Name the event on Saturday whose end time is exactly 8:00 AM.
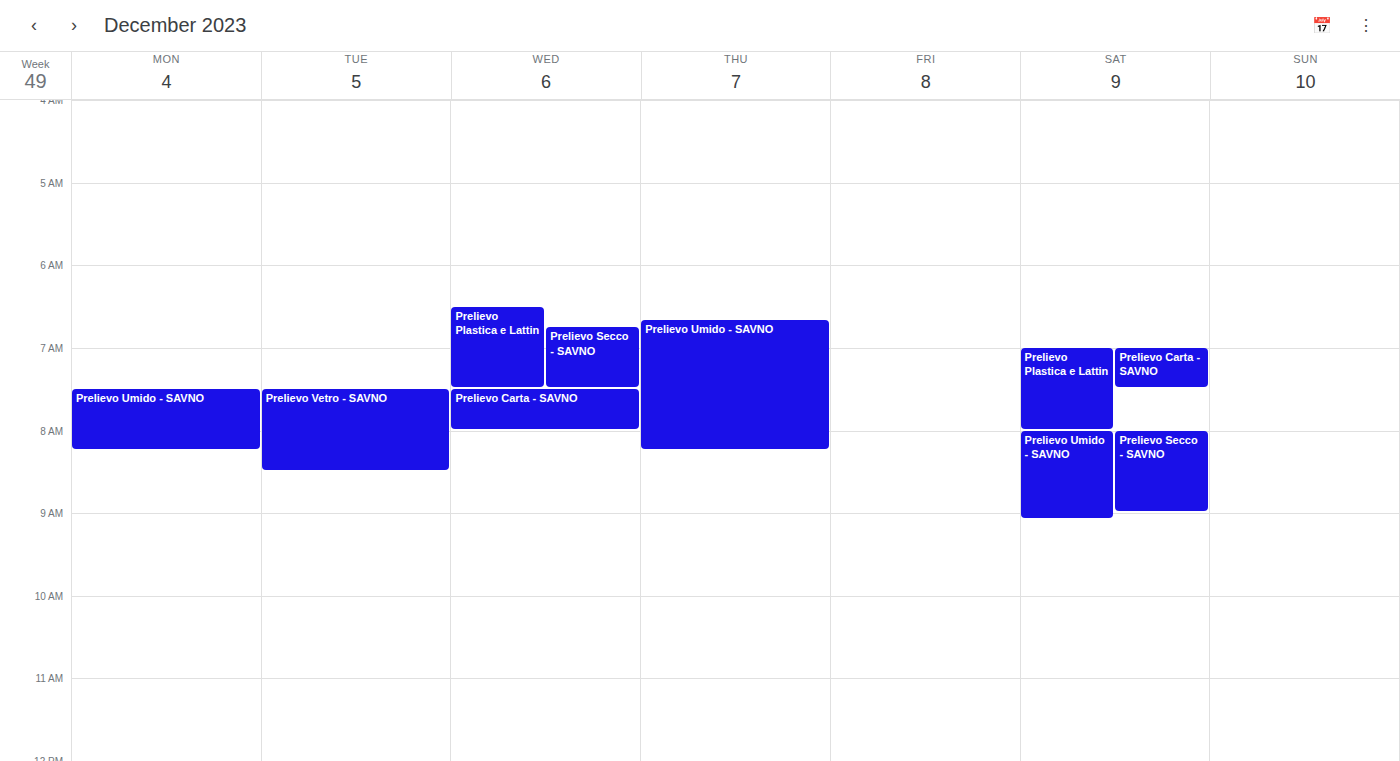
"Prelievo Plastica e Lattin"